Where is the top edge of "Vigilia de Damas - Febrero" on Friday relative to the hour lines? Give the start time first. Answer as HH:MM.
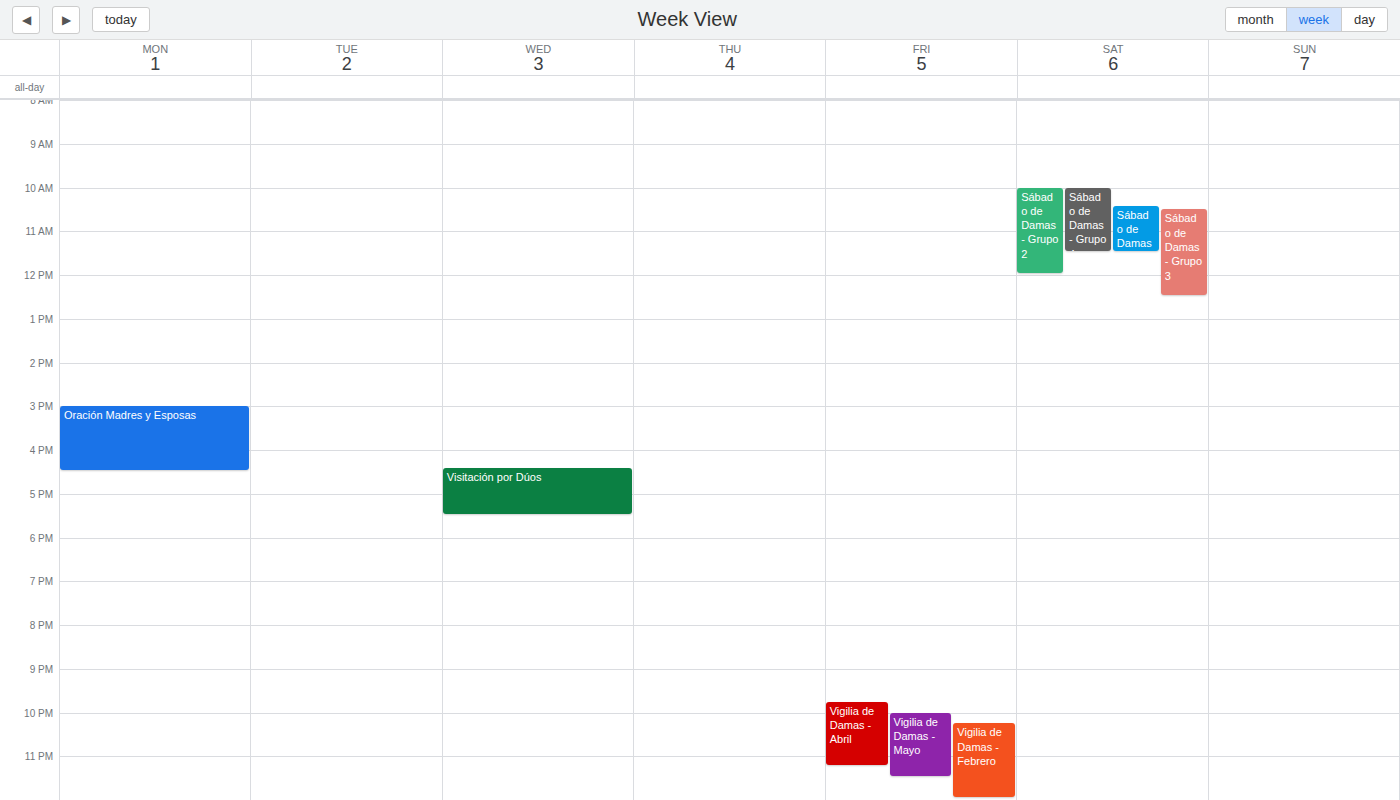
22:15 -- neither: a quarter of the way from the 22:00 line to the 23:00 line.